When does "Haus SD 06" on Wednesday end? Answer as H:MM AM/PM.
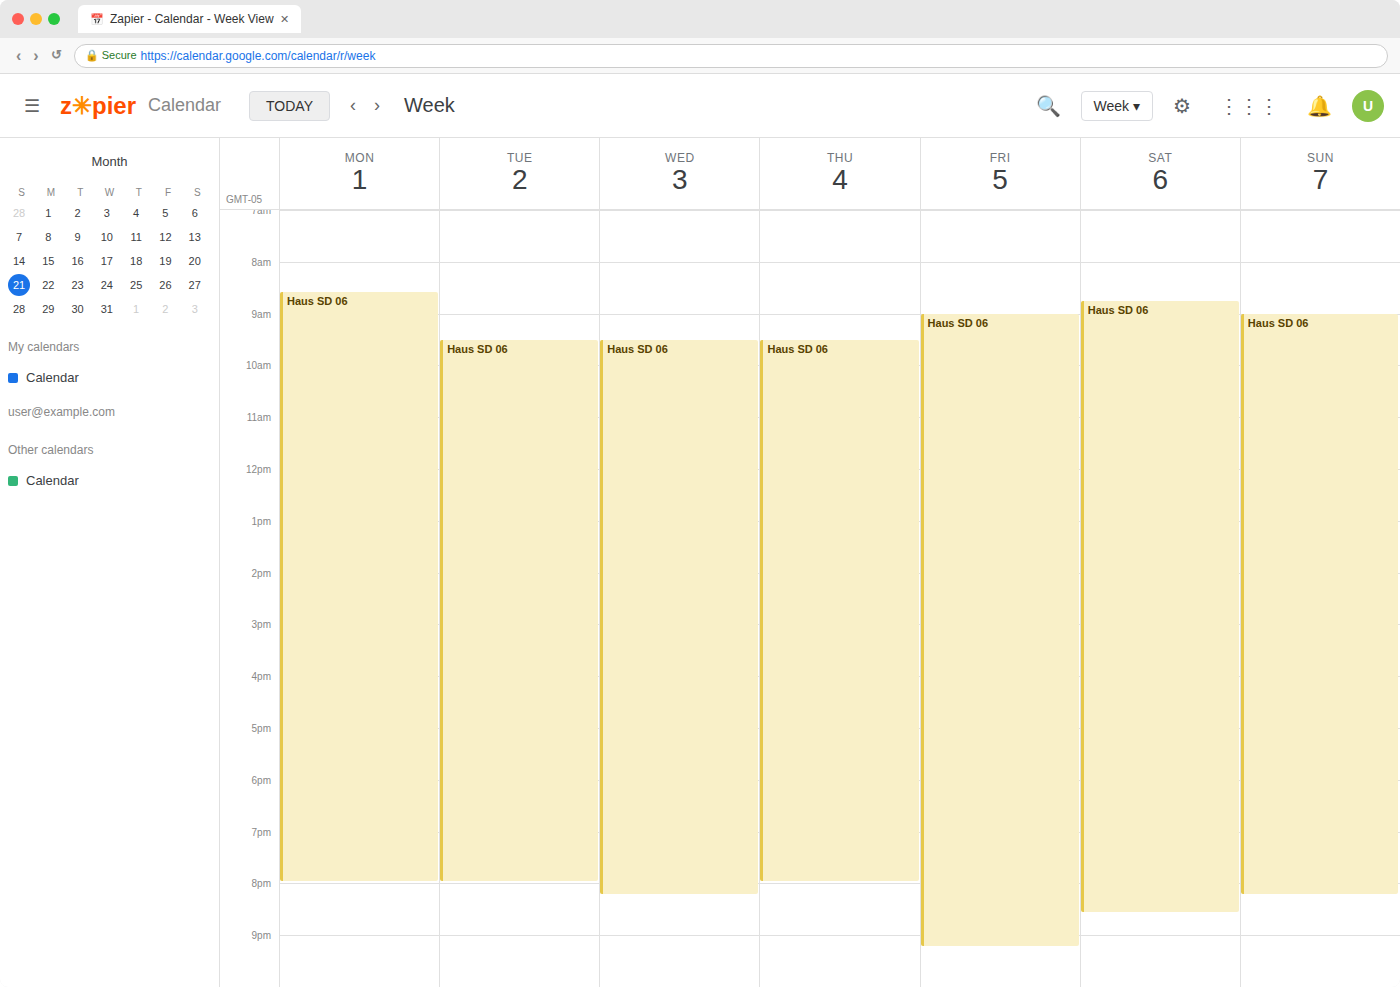
8:15 PM